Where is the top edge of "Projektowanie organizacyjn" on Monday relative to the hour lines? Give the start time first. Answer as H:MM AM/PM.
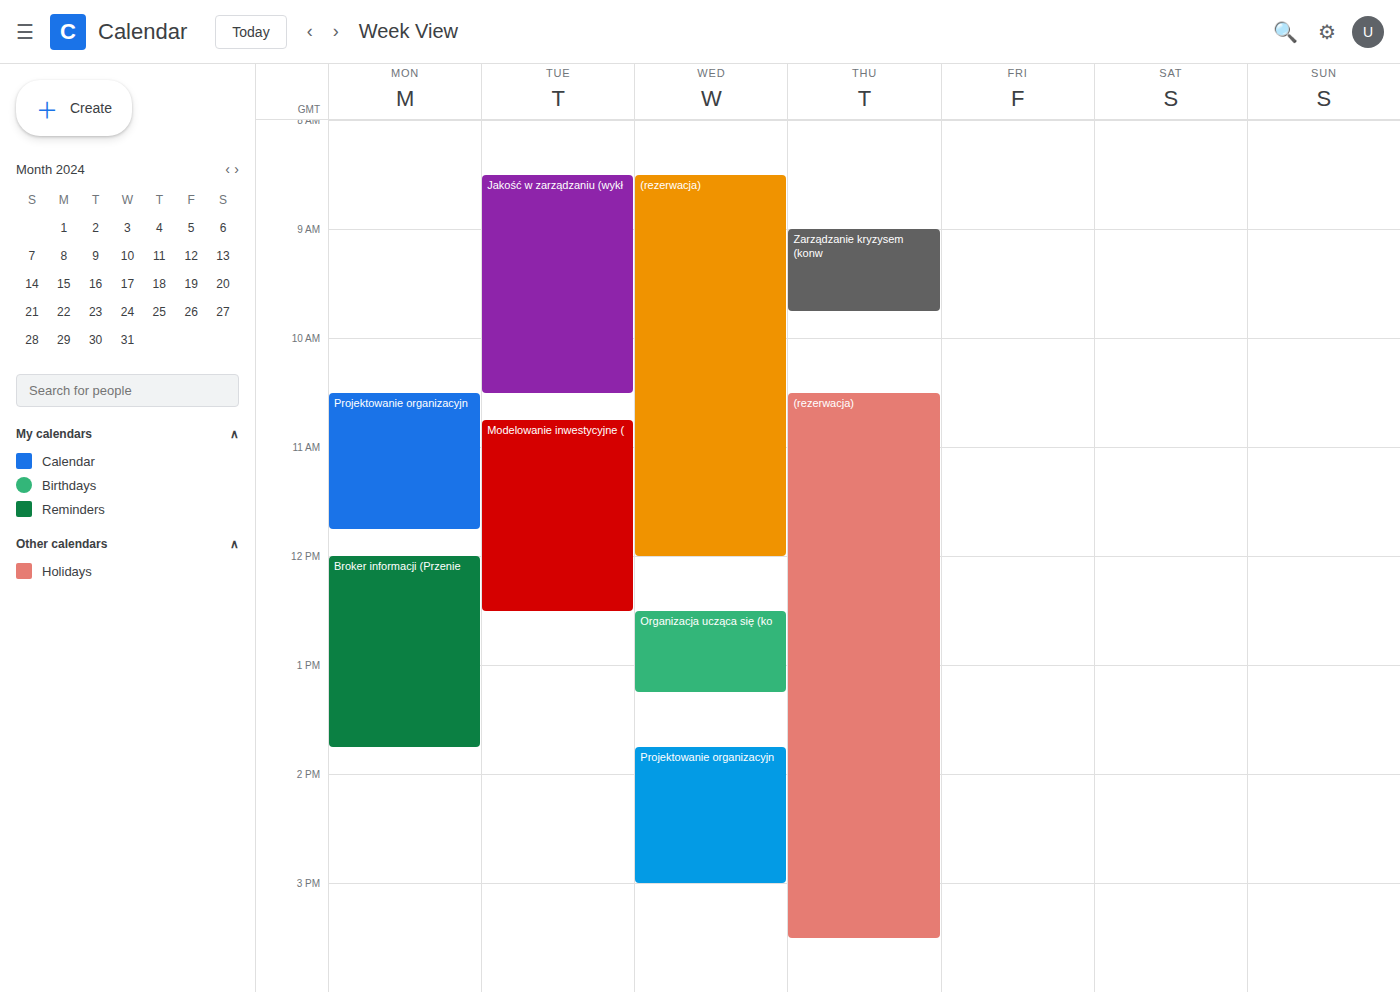
10:30 AM -- halfway between the 10 AM and 11 AM lines.